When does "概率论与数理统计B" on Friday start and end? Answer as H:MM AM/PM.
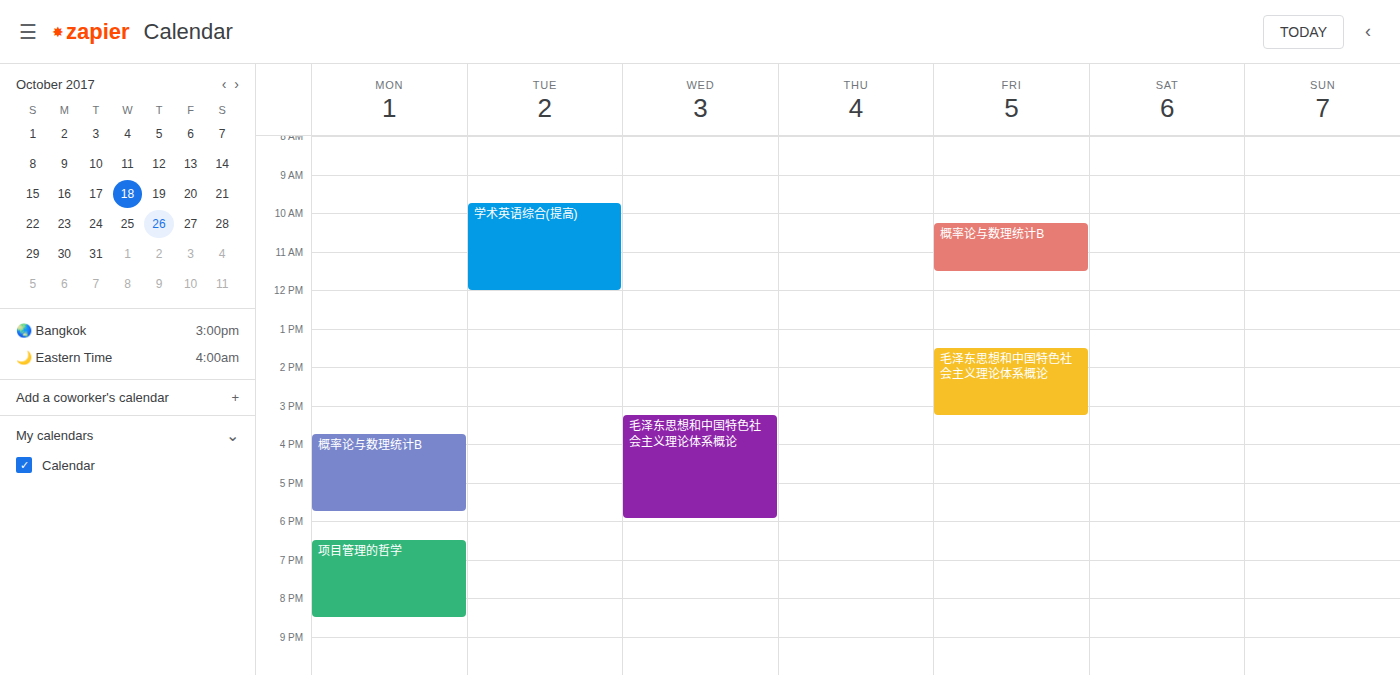
10:15 AM to 11:30 AM